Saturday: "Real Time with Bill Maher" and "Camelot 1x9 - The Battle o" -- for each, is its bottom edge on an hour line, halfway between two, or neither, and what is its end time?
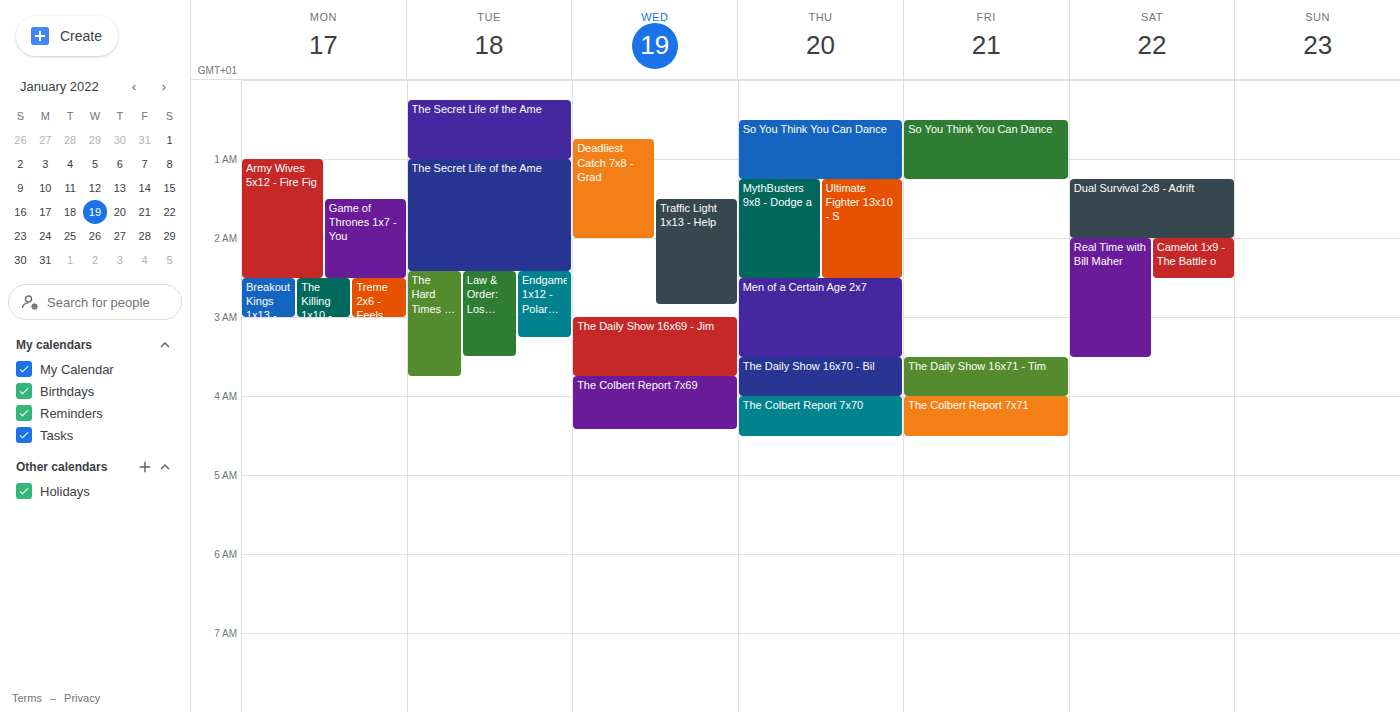
"Real Time with Bill Maher": 3:30 AM, halfway between the 3 AM and 4 AM lines. "Camelot 1x9 - The Battle o": 2:30 AM, halfway between the 2 AM and 3 AM lines.